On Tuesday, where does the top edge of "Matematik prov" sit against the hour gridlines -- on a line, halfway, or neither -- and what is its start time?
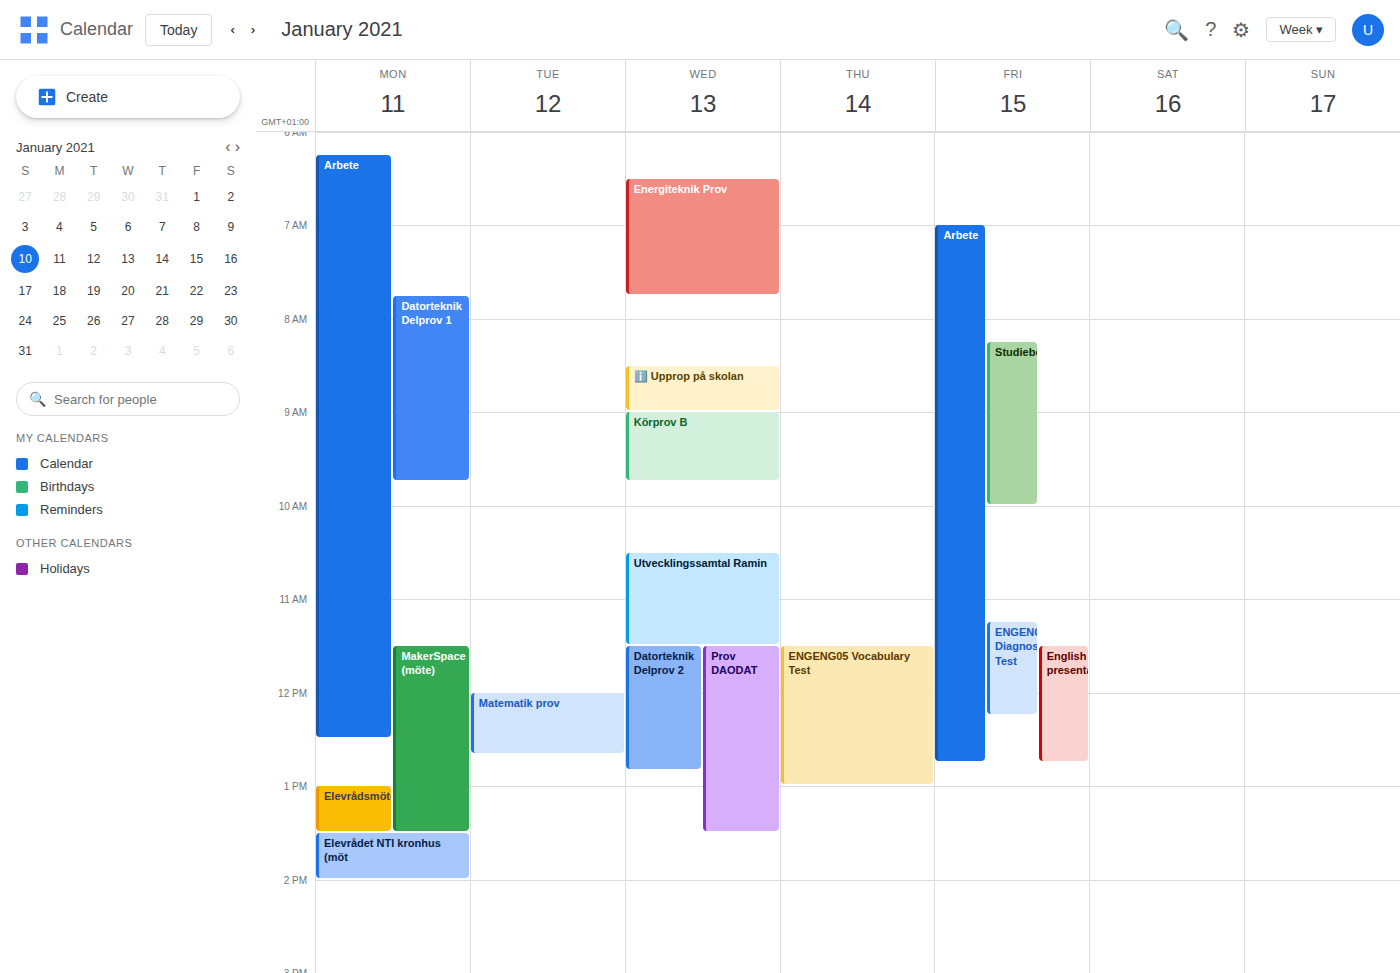
12:00 -- exactly on the 12:00 line.